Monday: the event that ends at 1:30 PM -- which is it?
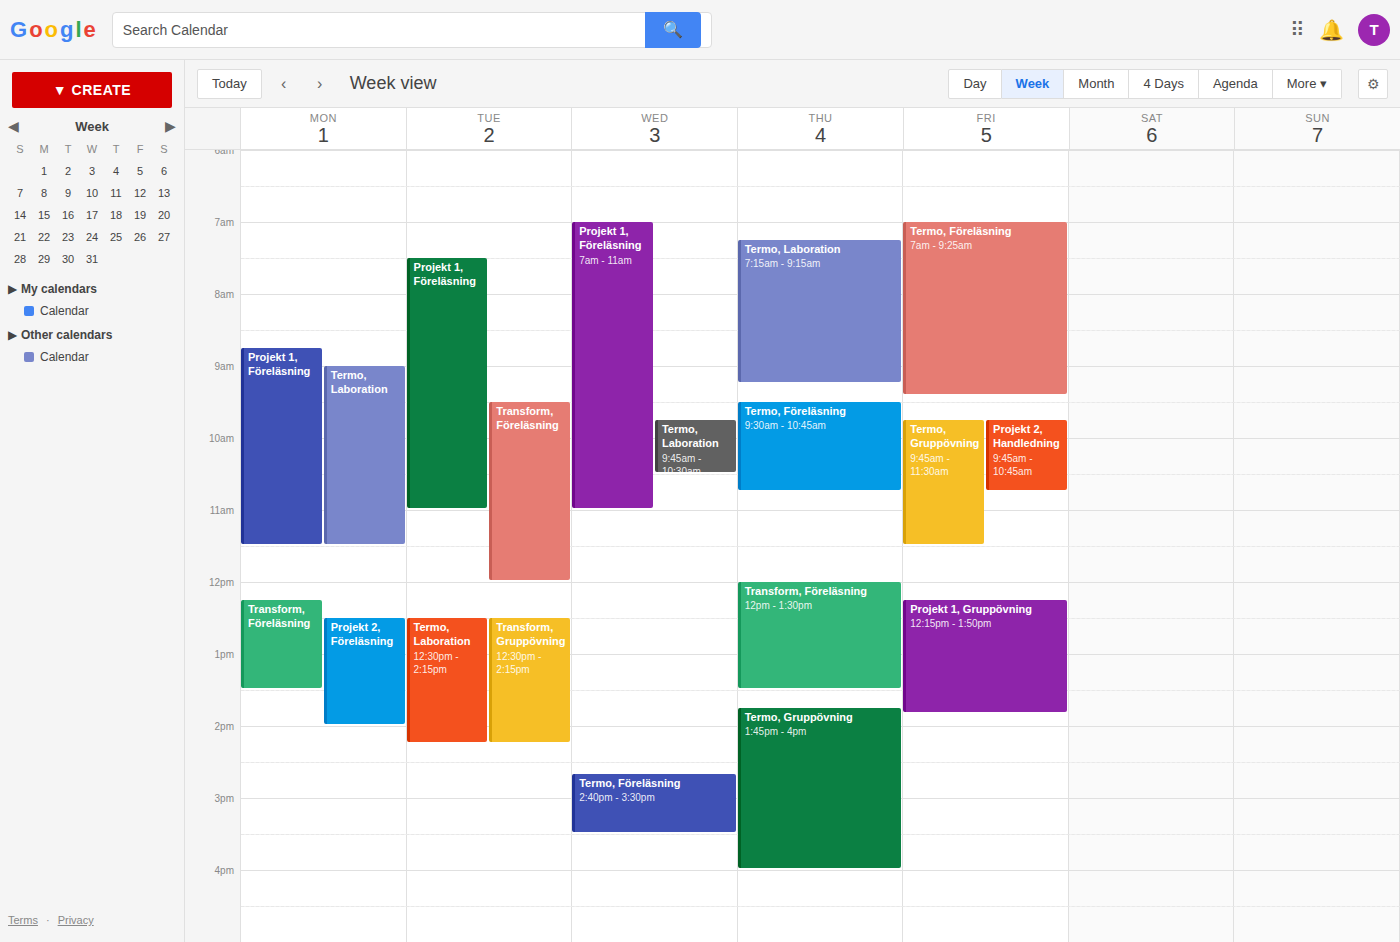
"Transform, Föreläsning"